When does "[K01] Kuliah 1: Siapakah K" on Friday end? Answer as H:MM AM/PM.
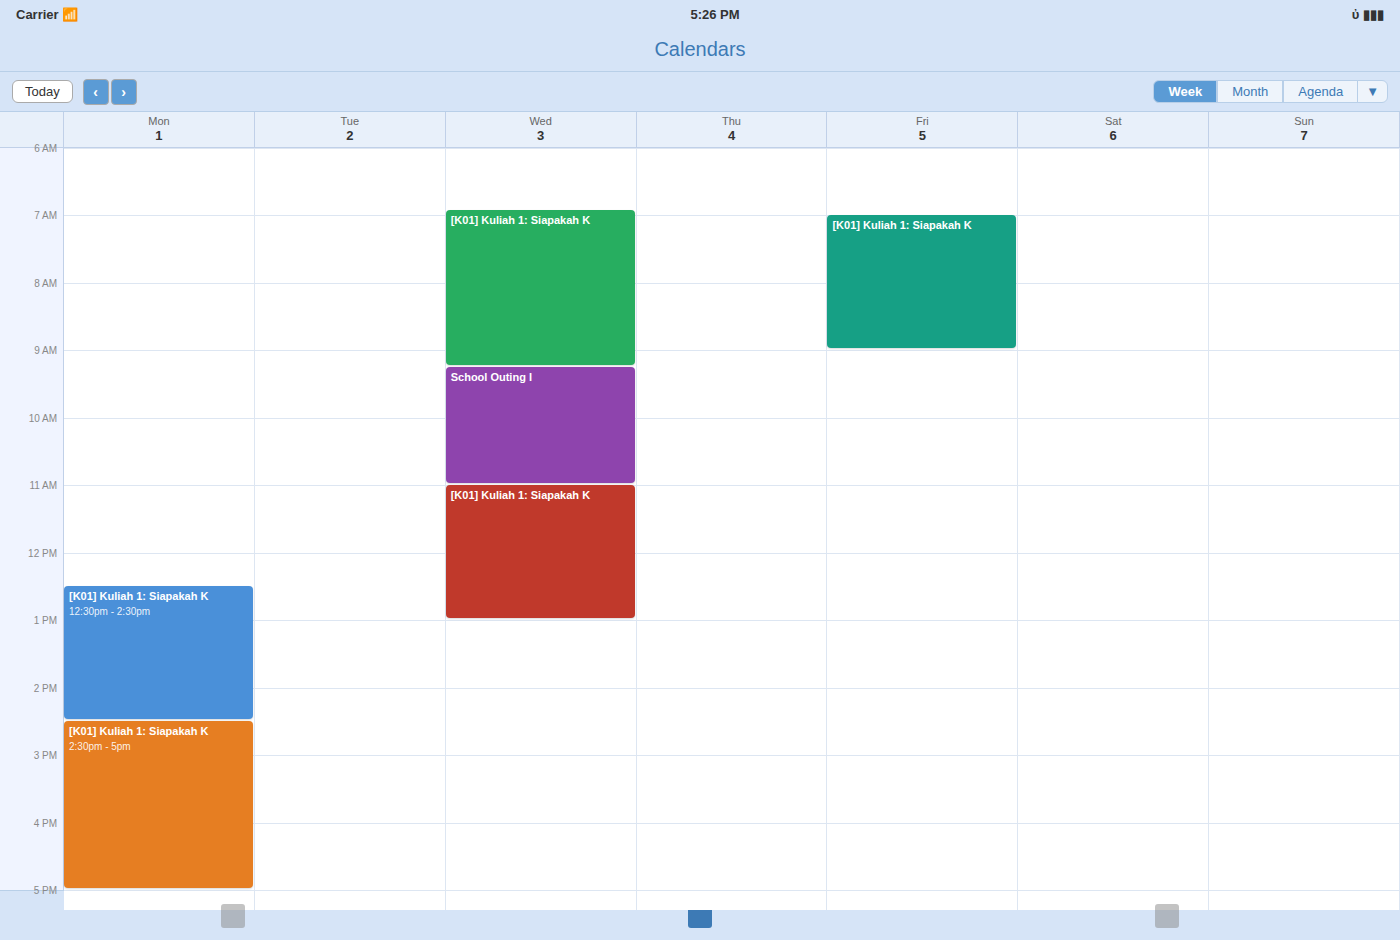
9:00 AM